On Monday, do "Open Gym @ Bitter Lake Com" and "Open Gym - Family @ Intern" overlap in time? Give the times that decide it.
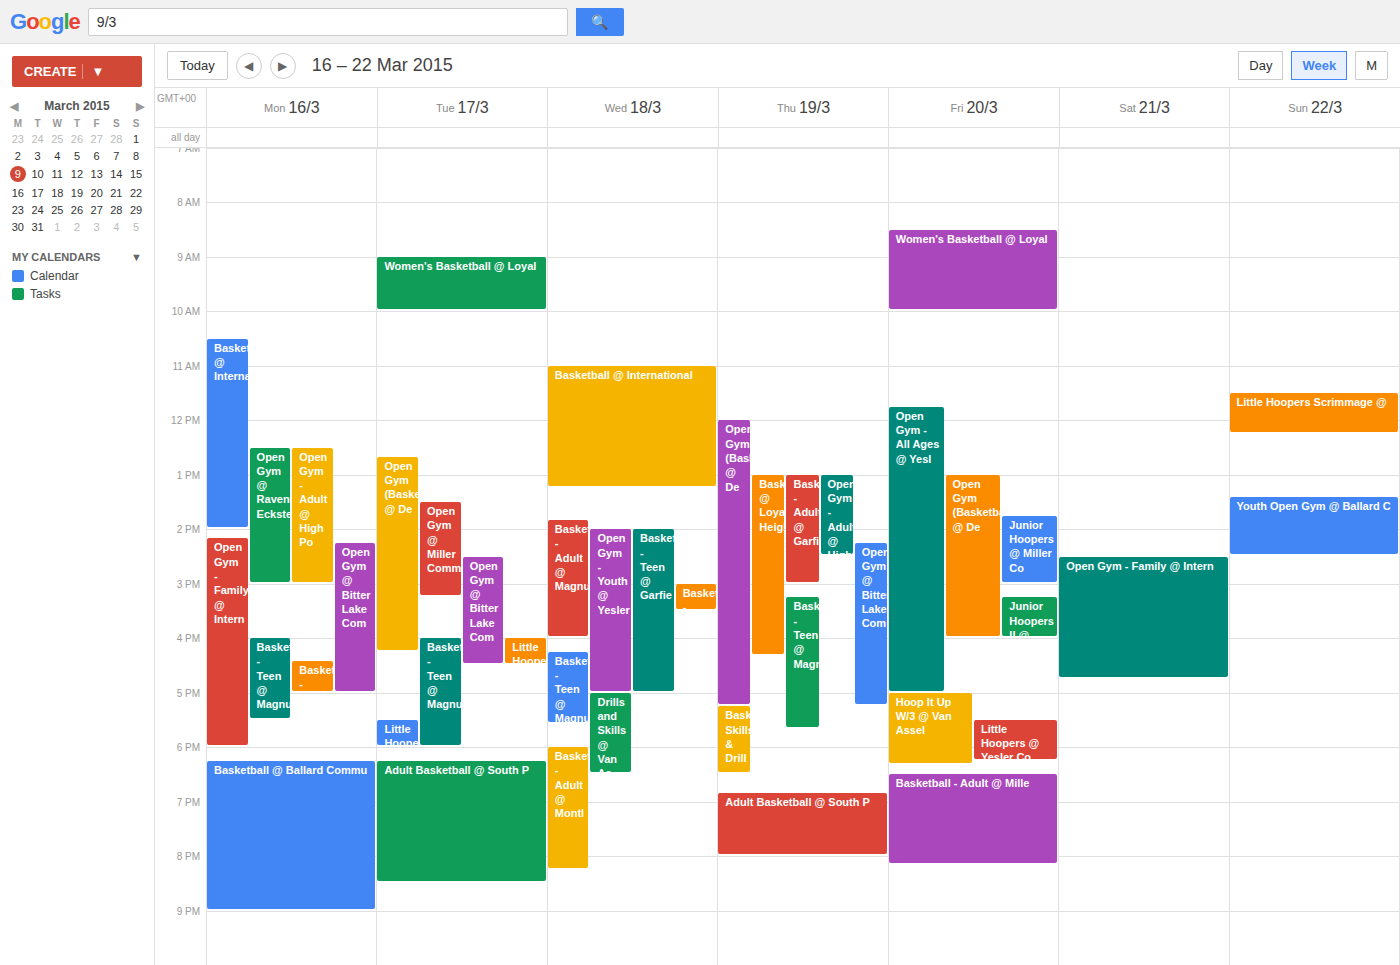
"Open Gym @ Bitter Lake Com" runs 2:15 PM to 5:00 PM, inside "Open Gym - Family @ Intern" -- they overlap.